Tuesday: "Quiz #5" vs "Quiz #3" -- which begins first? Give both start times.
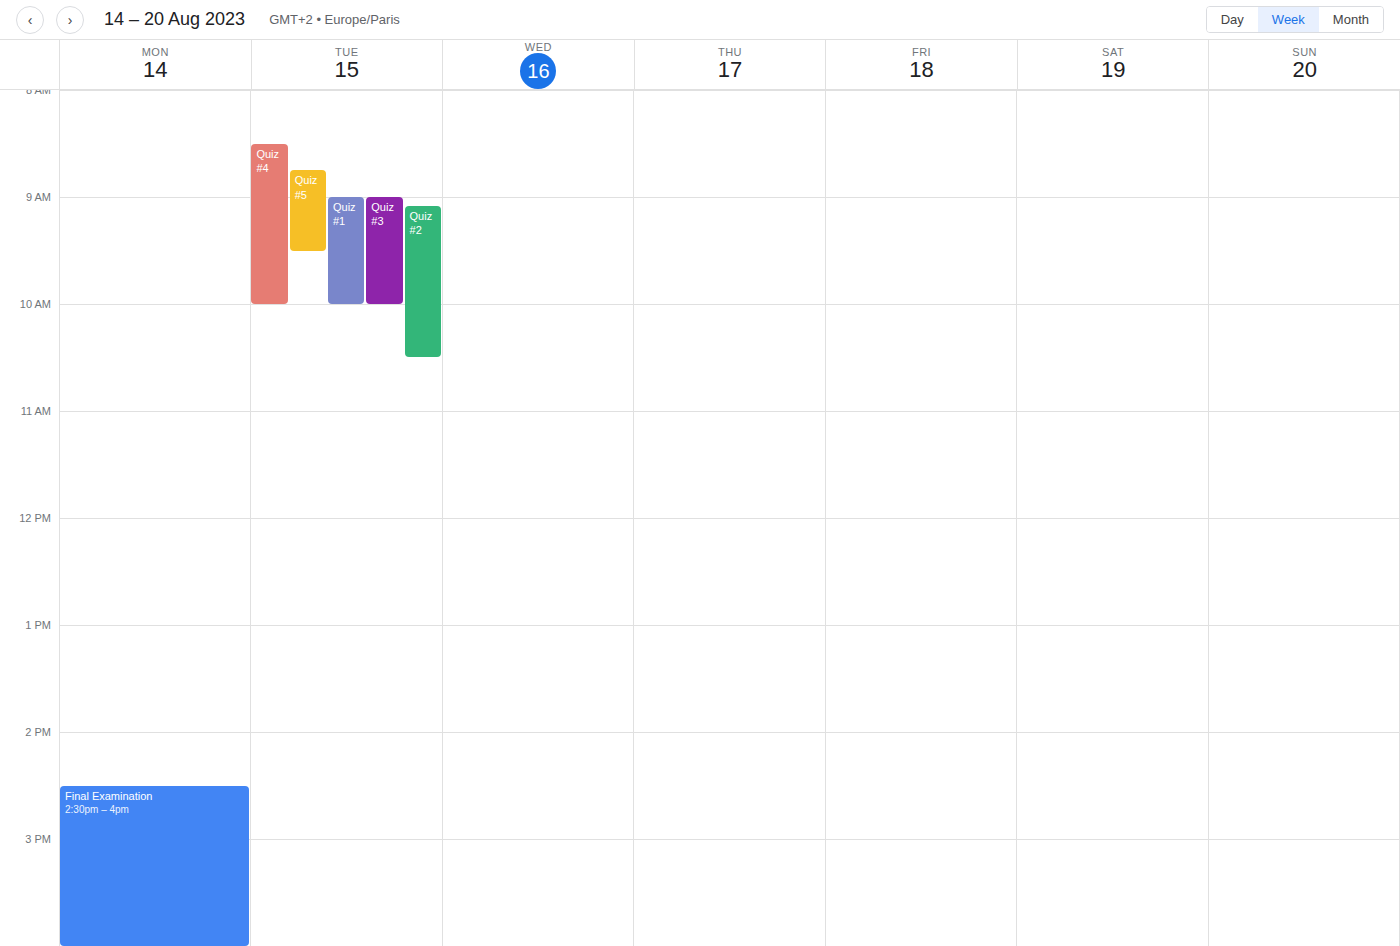
"Quiz #5" 8:45 AM; "Quiz #3" 9:00 AM.